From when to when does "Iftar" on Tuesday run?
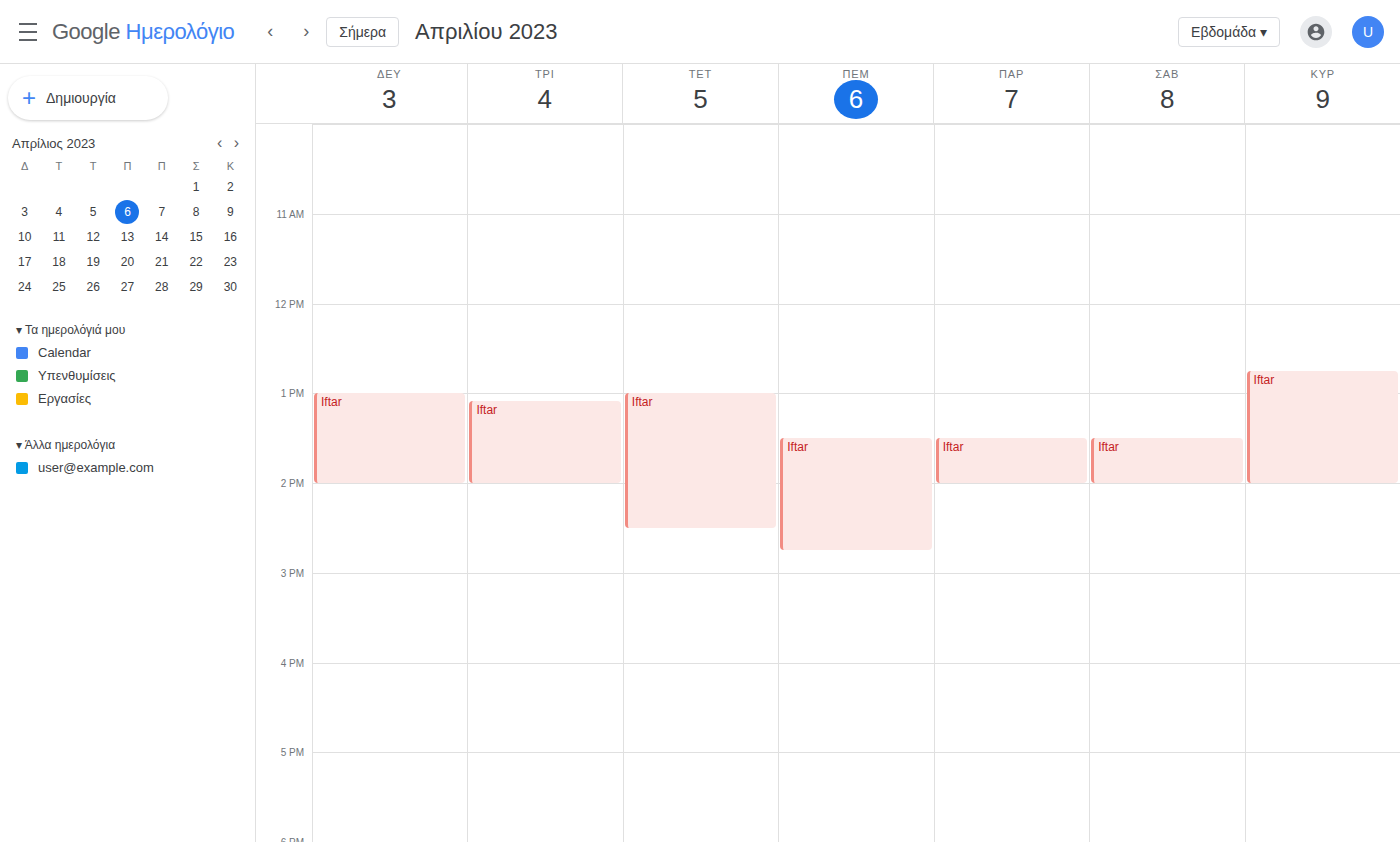
1:05 PM to 2:00 PM